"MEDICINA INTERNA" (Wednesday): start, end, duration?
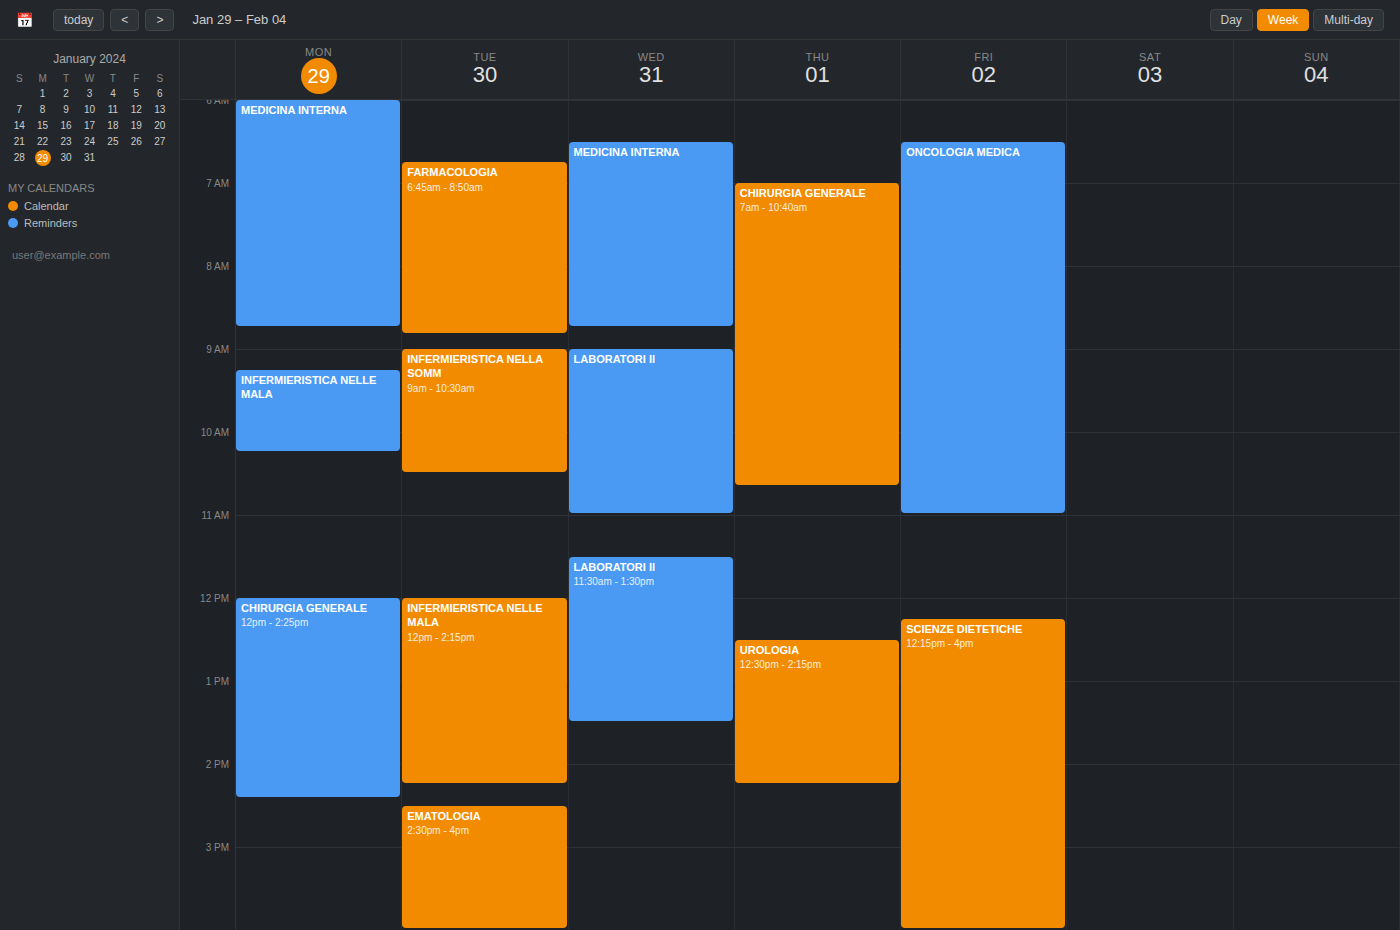
6:30 AM to 8:45 AM, 2 hours 15 minutes